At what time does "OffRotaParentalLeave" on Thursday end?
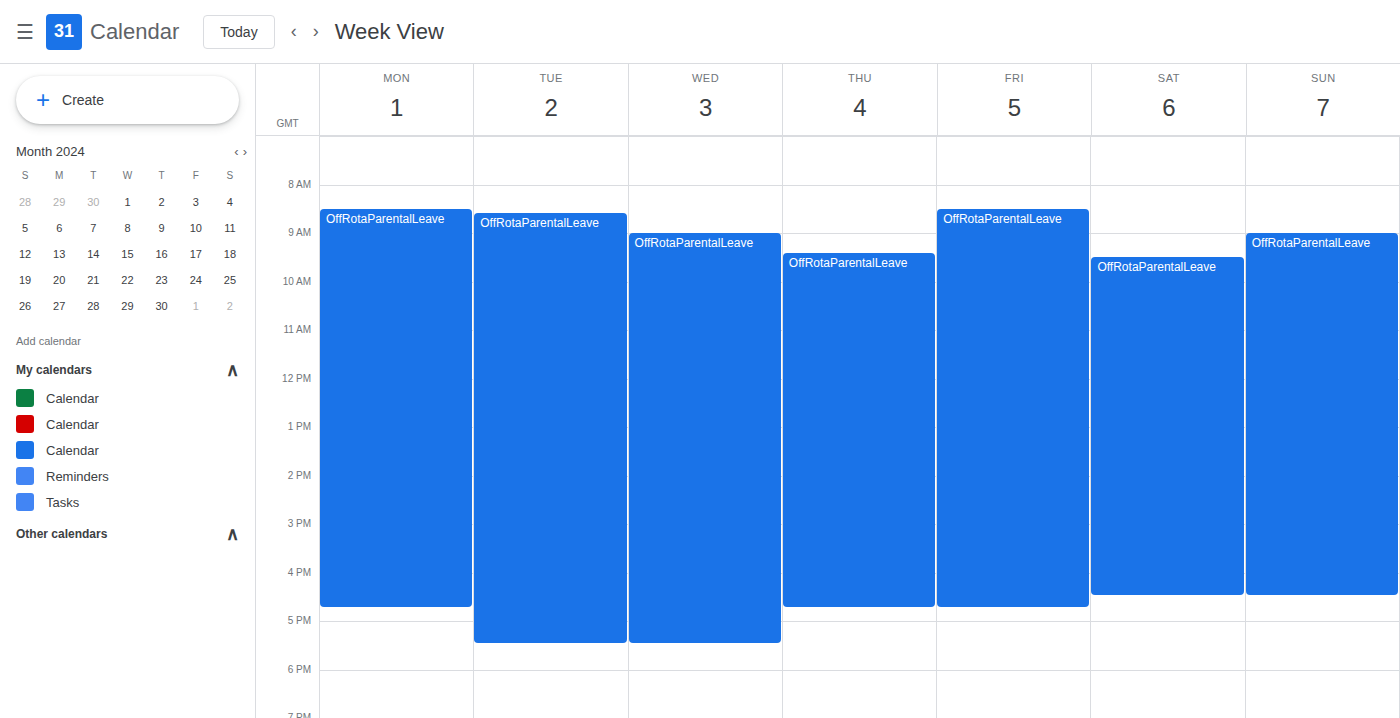
4:45 PM